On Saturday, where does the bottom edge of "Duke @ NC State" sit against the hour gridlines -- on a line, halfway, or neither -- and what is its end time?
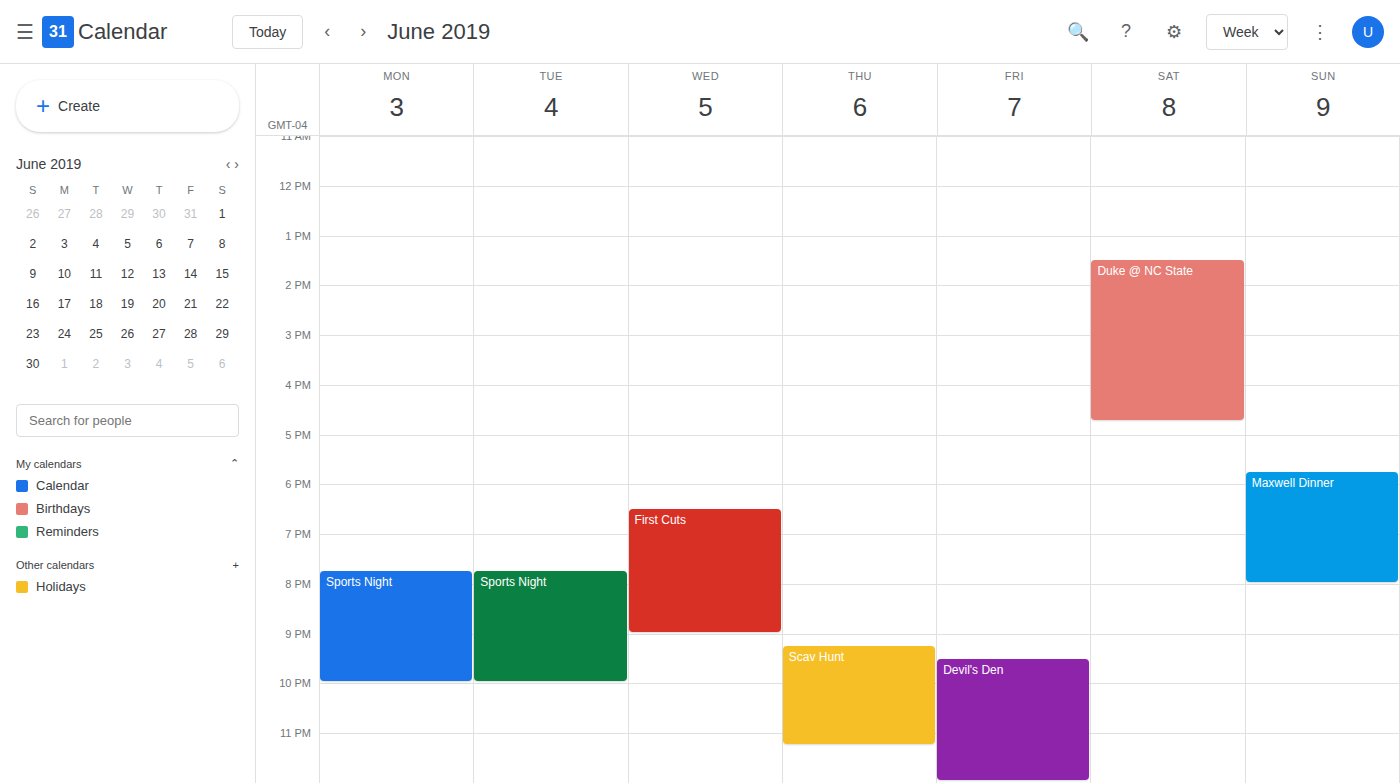
4:45 PM -- neither: three quarters of the way from the 4 PM line to the 5 PM line.